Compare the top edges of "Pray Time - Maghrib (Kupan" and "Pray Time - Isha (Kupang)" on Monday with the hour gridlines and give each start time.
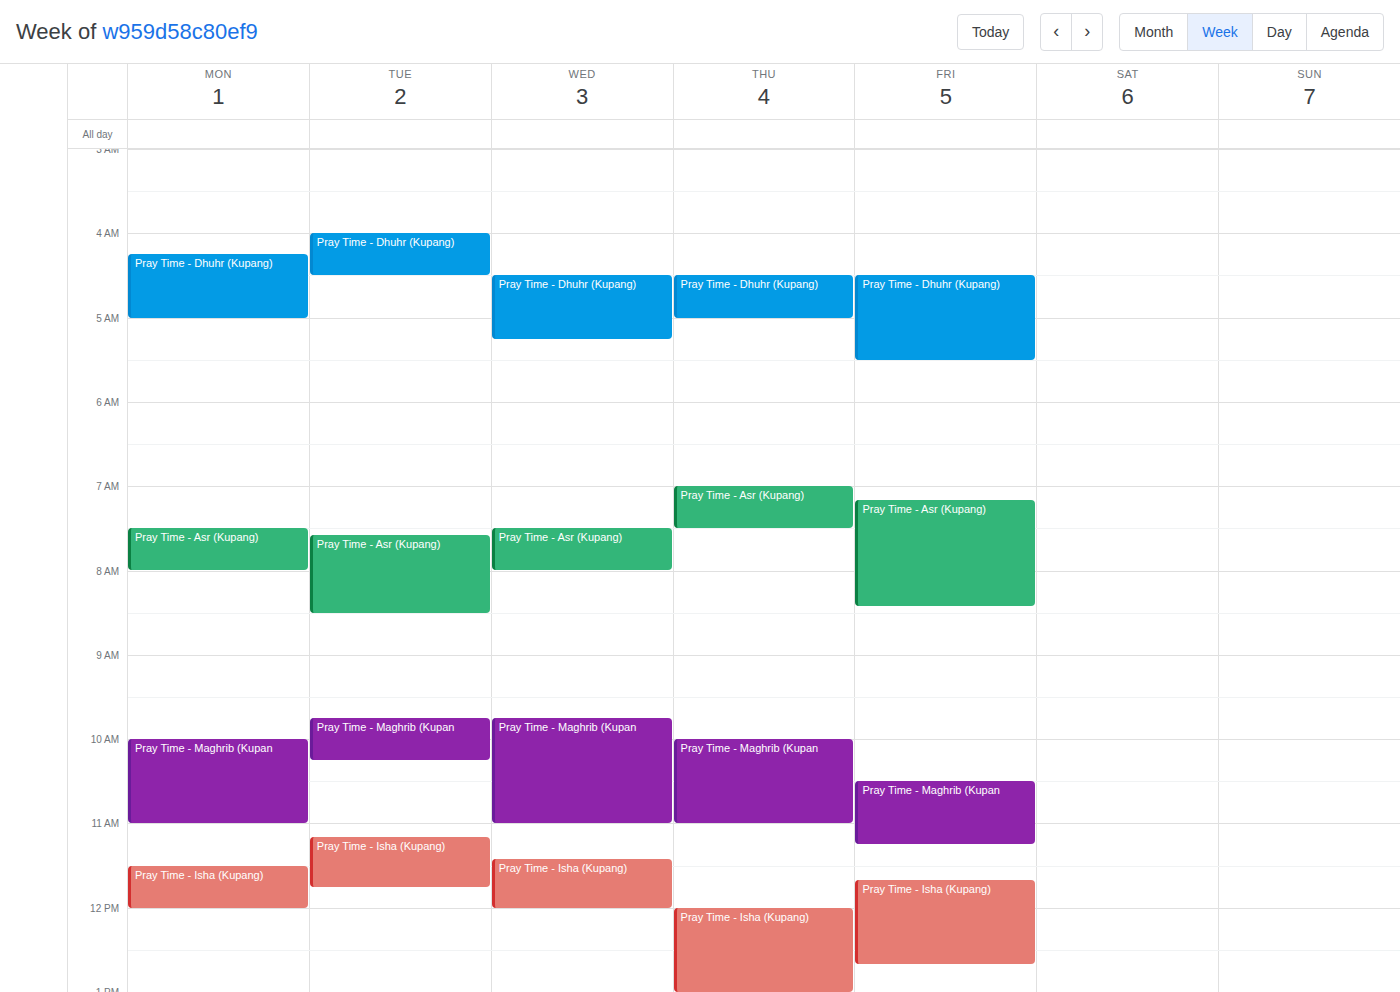
"Pray Time - Maghrib (Kupan": 10:00, exactly on the 10:00 line. "Pray Time - Isha (Kupang)": 11:30, halfway between the 11:00 and 12:00 lines.